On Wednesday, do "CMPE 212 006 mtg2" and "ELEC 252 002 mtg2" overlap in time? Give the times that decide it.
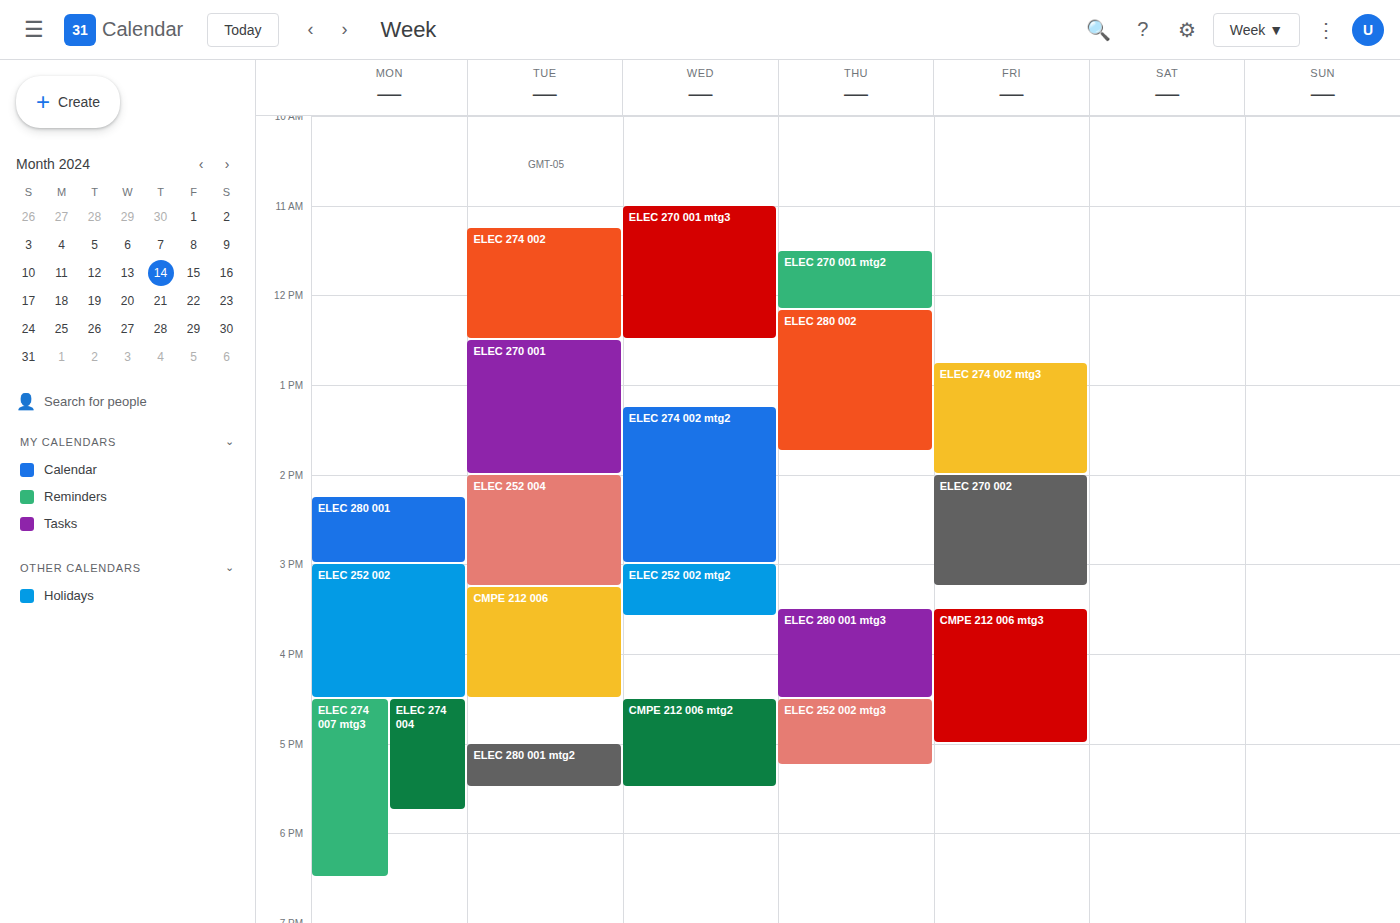
"ELEC 252 002 mtg2" ends at 3:35 PM and "CMPE 212 006 mtg2" starts at 4:30 PM -- no overlap.